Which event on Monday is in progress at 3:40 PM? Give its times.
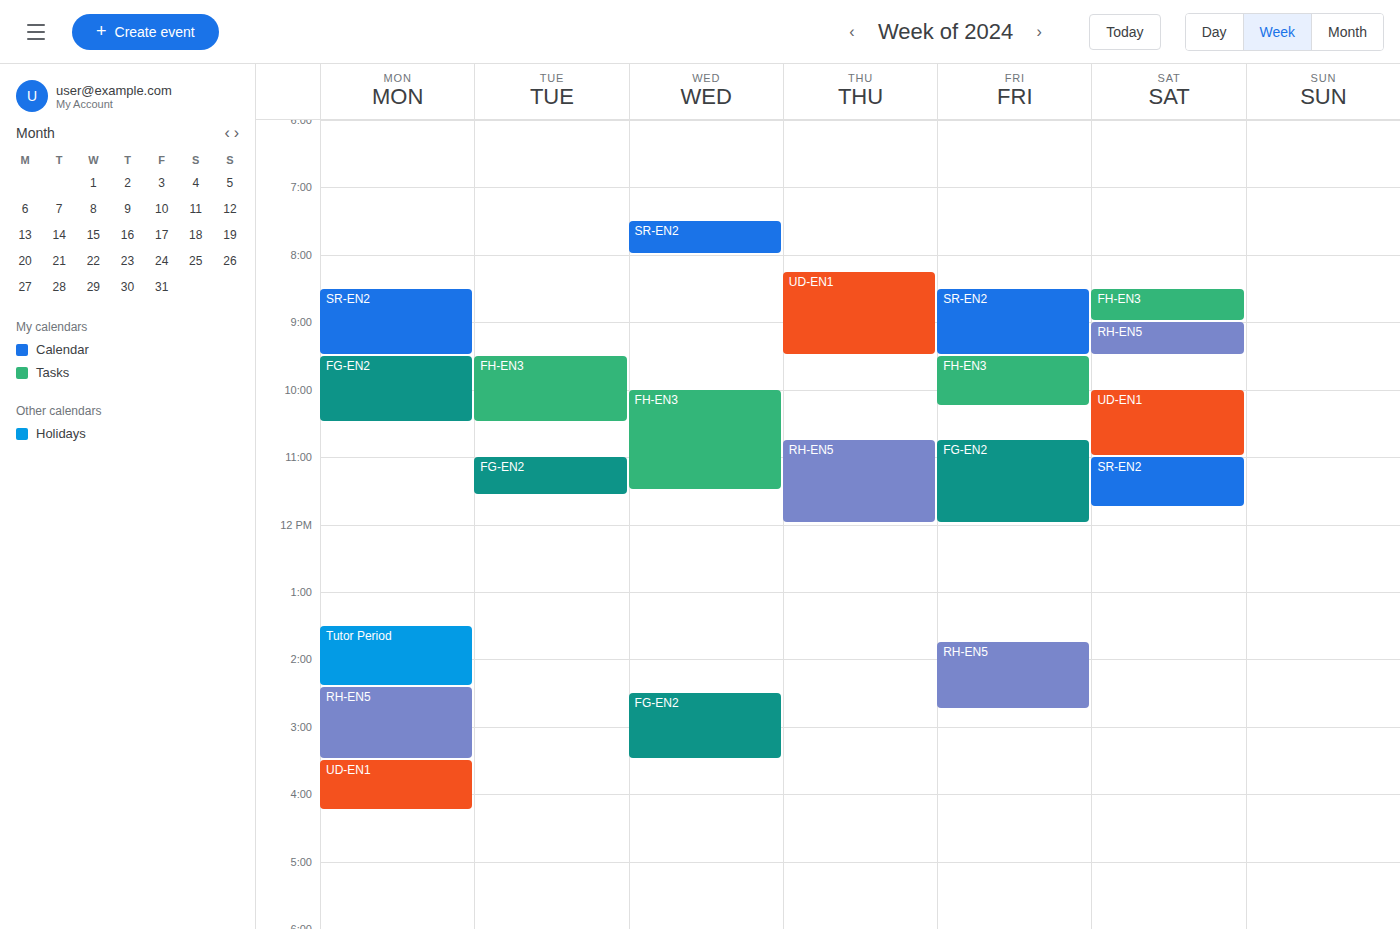
"UD-EN1", 3:30 PM to 4:15 PM